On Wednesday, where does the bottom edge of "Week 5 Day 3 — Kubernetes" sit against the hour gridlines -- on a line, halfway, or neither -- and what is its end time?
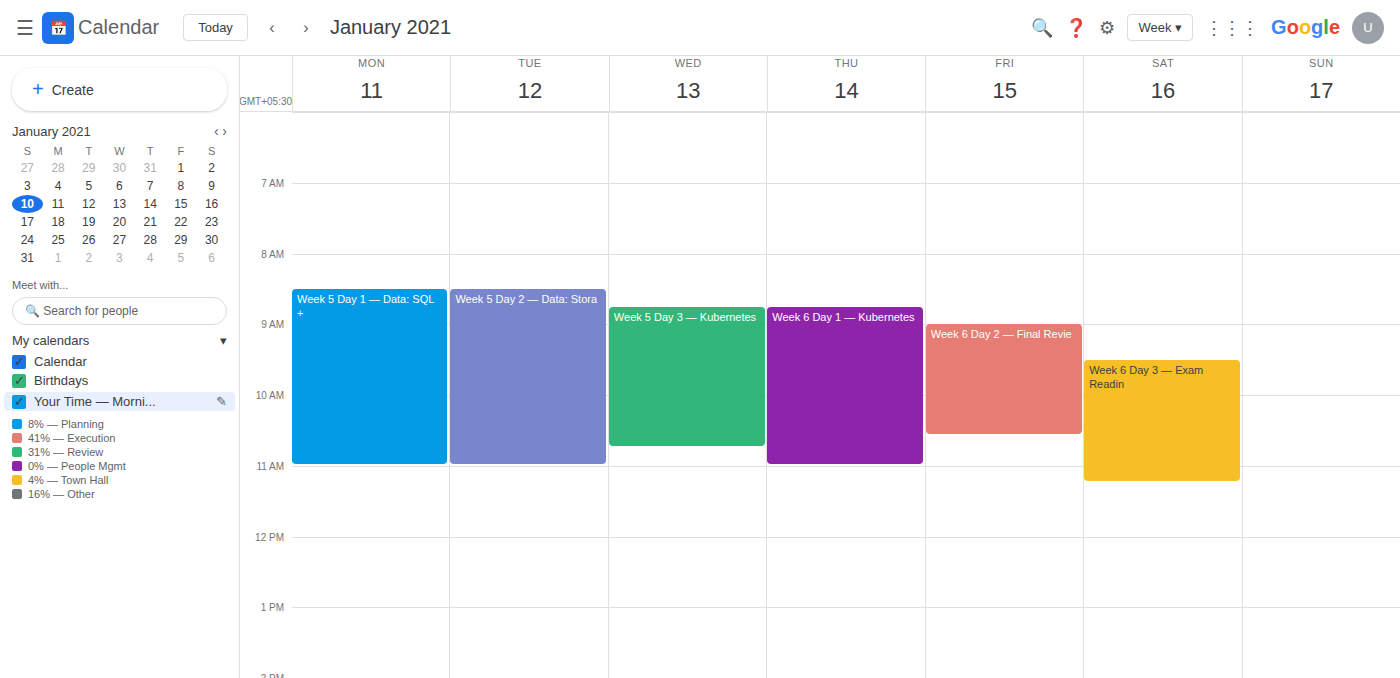
10:45 AM -- neither: three quarters of the way from the 10 AM line to the 11 AM line.